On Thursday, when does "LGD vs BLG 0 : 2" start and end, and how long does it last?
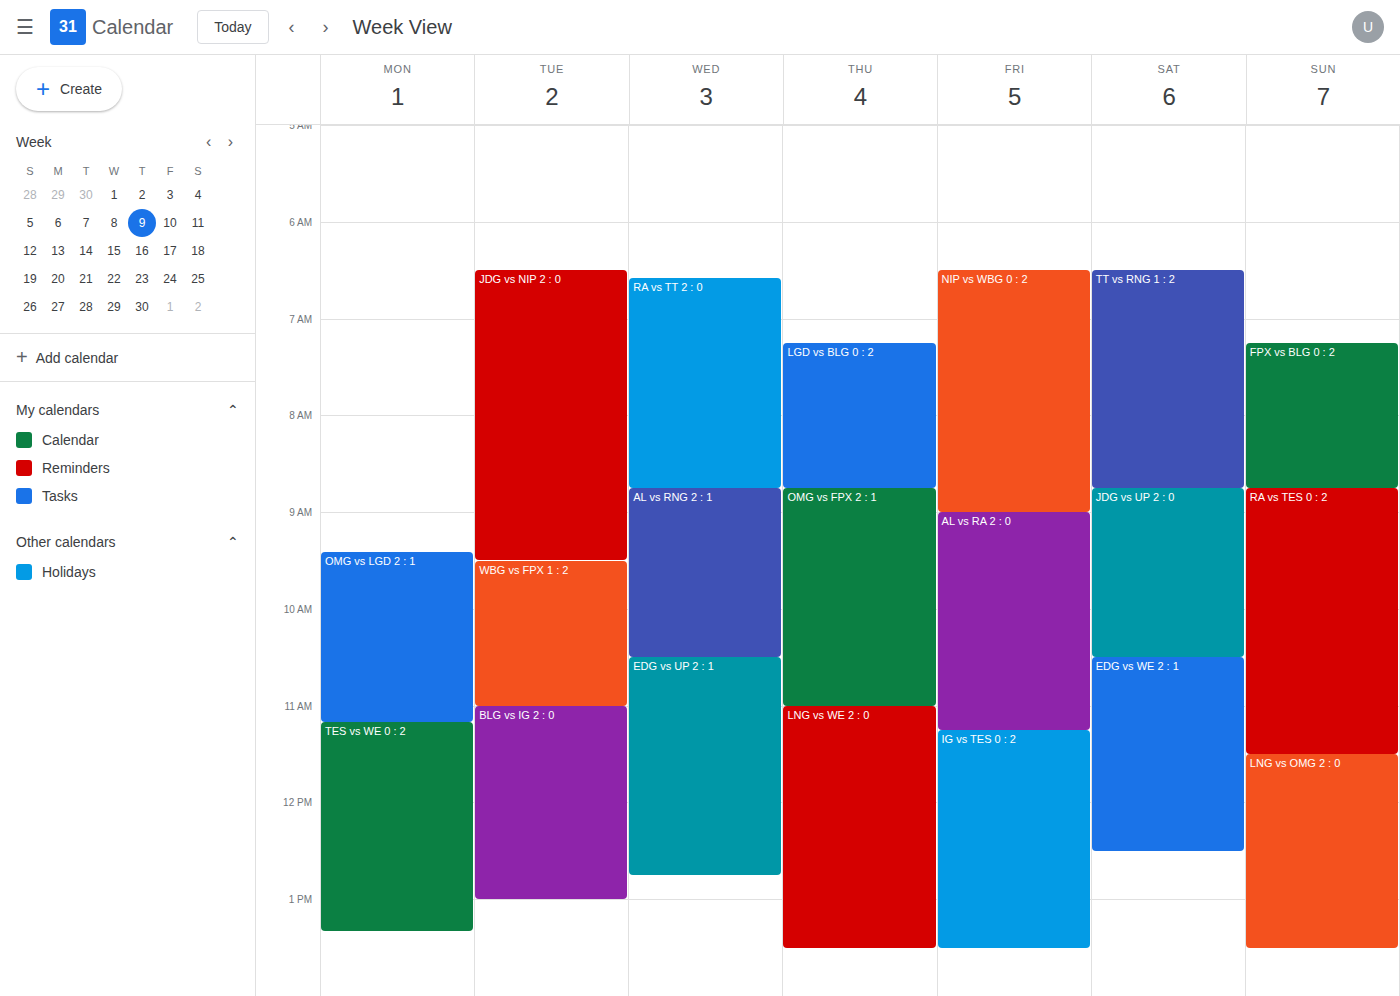
7:15 AM to 8:45 AM, 1 hour 30 minutes